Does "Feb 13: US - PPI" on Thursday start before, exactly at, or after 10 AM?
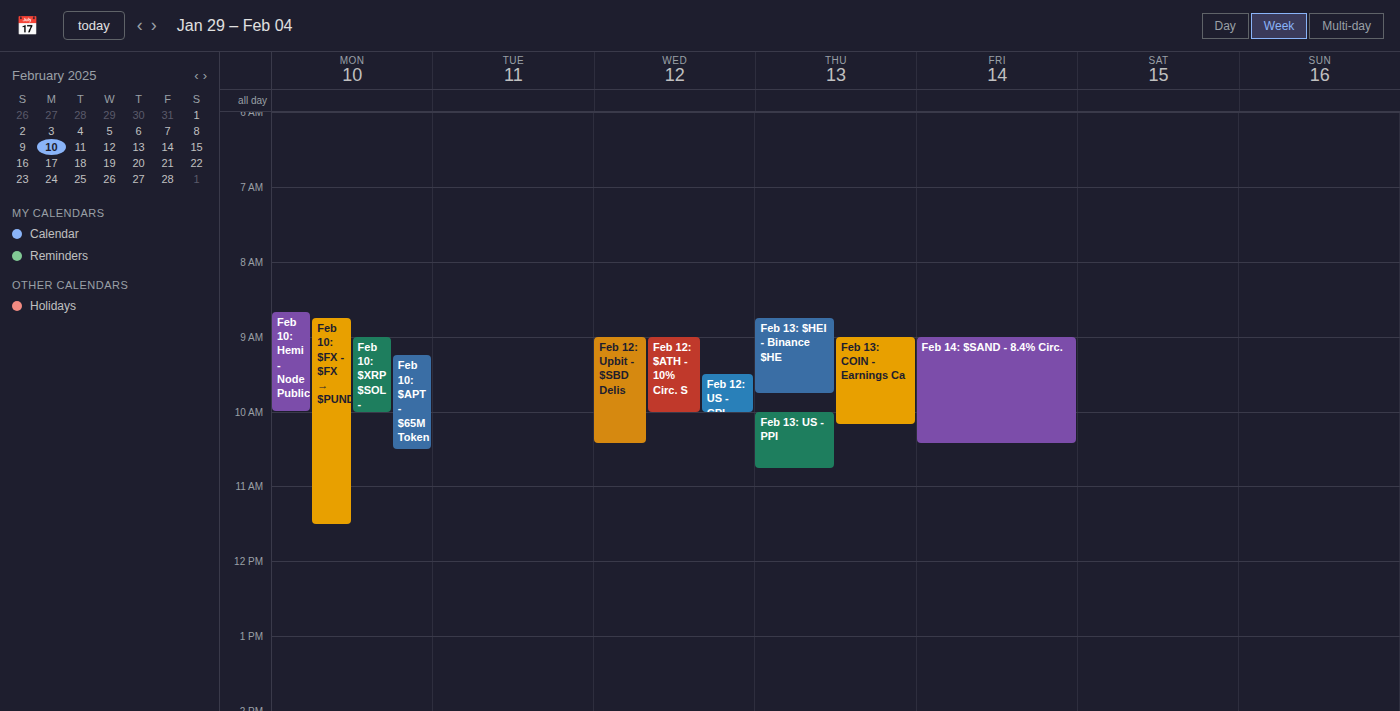
10:00 AM -- exactly at 10 AM, on the 10 AM line.